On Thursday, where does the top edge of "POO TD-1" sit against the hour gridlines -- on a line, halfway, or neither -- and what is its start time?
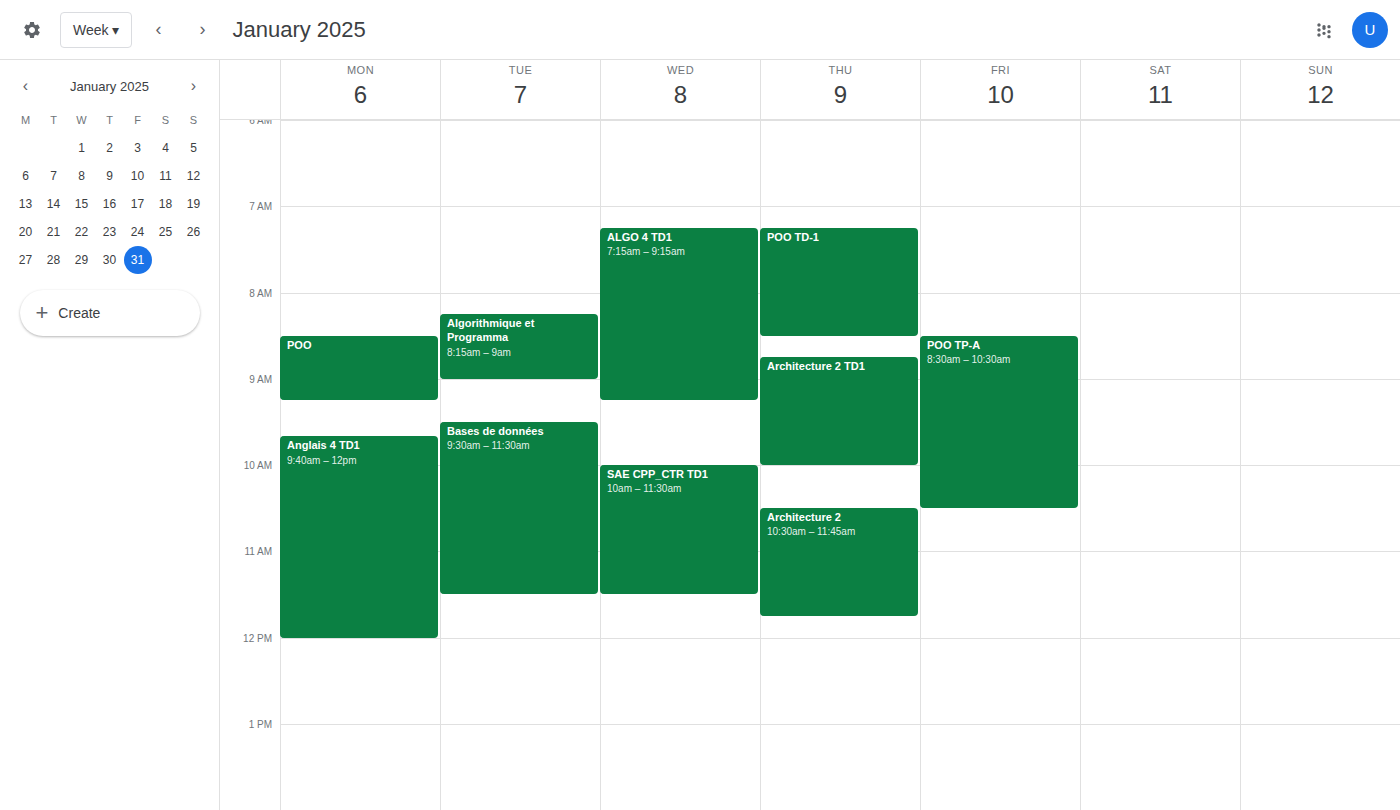
7:15 AM -- neither: a quarter of the way from the 7 AM line to the 8 AM line.